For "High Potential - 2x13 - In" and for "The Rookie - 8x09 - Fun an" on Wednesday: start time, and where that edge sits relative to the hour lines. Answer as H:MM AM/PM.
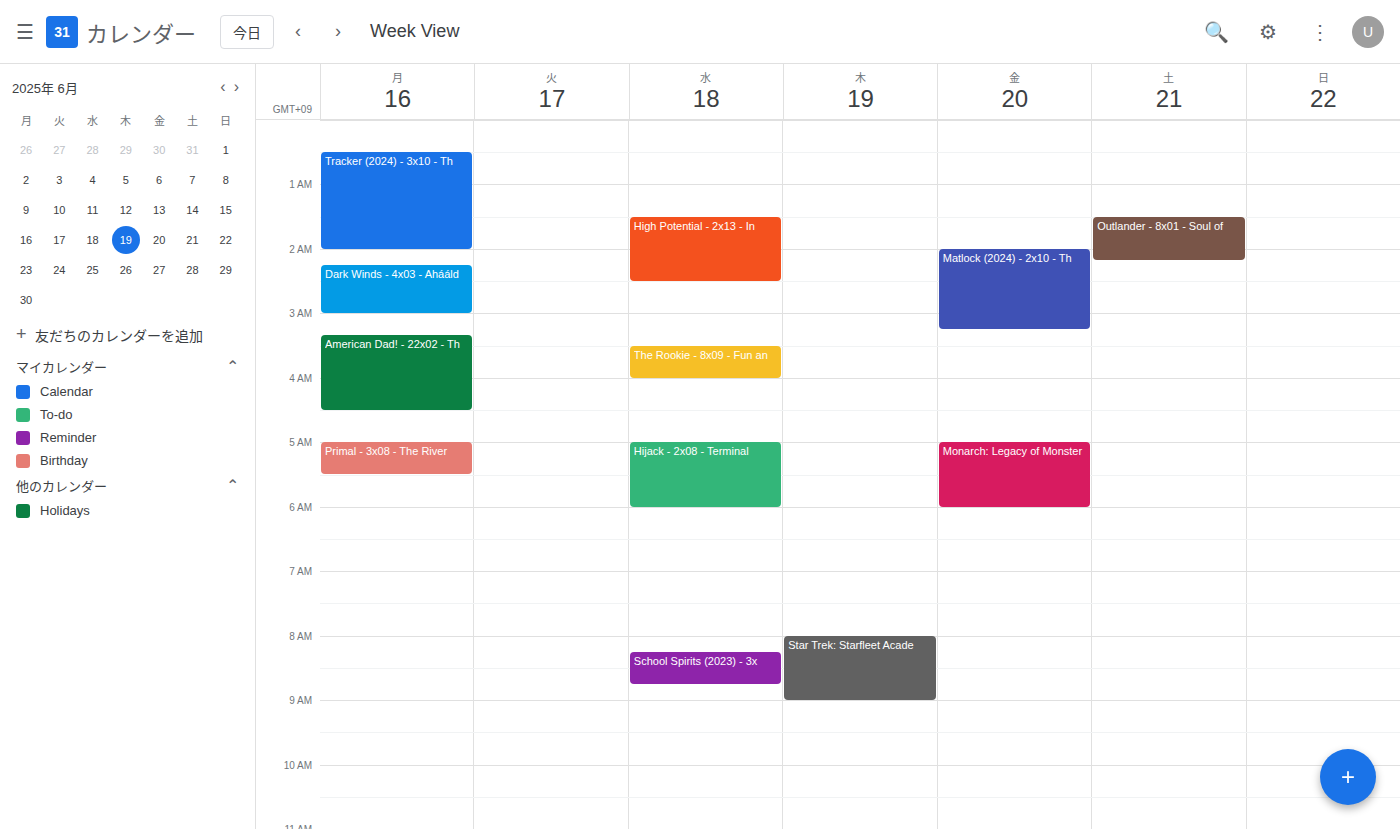
"High Potential - 2x13 - In": 1:30 AM, halfway between the 1 AM and 2 AM lines. "The Rookie - 8x09 - Fun an": 3:30 AM, halfway between the 3 AM and 4 AM lines.